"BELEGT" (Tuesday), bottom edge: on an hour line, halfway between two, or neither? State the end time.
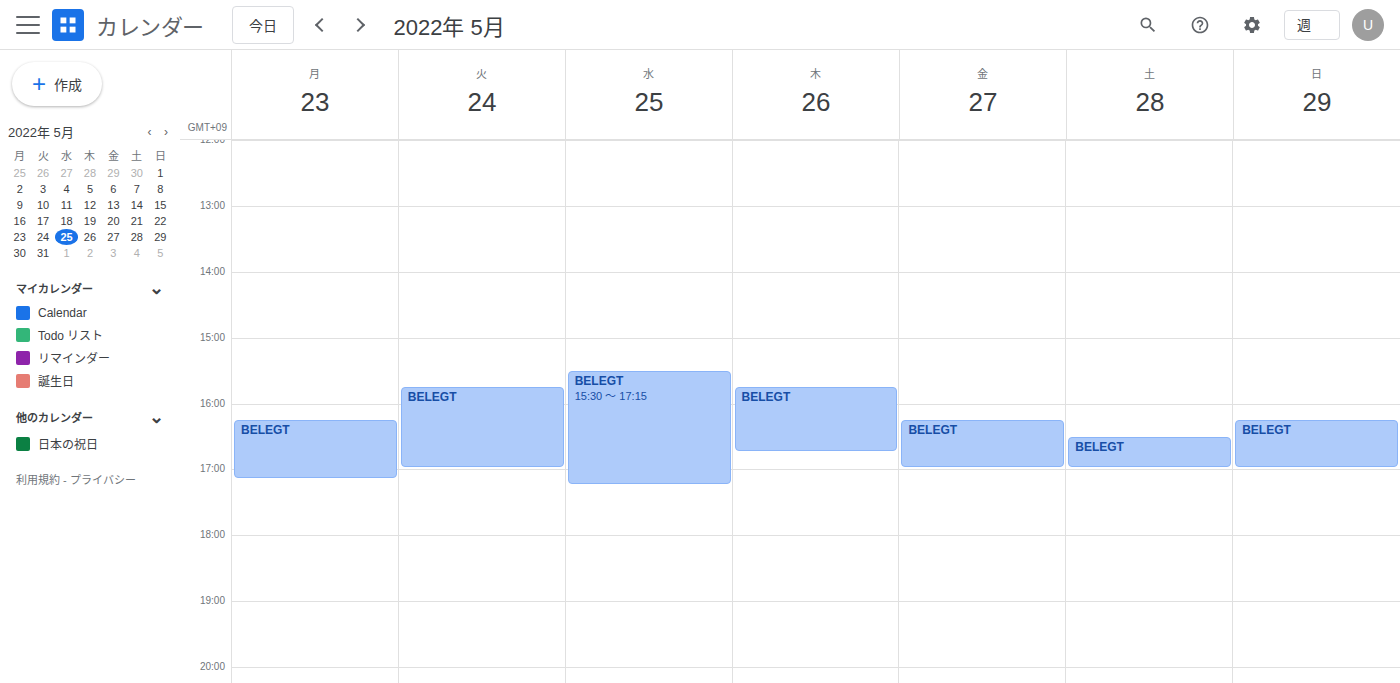
17:00 -- exactly on the 17:00 line.